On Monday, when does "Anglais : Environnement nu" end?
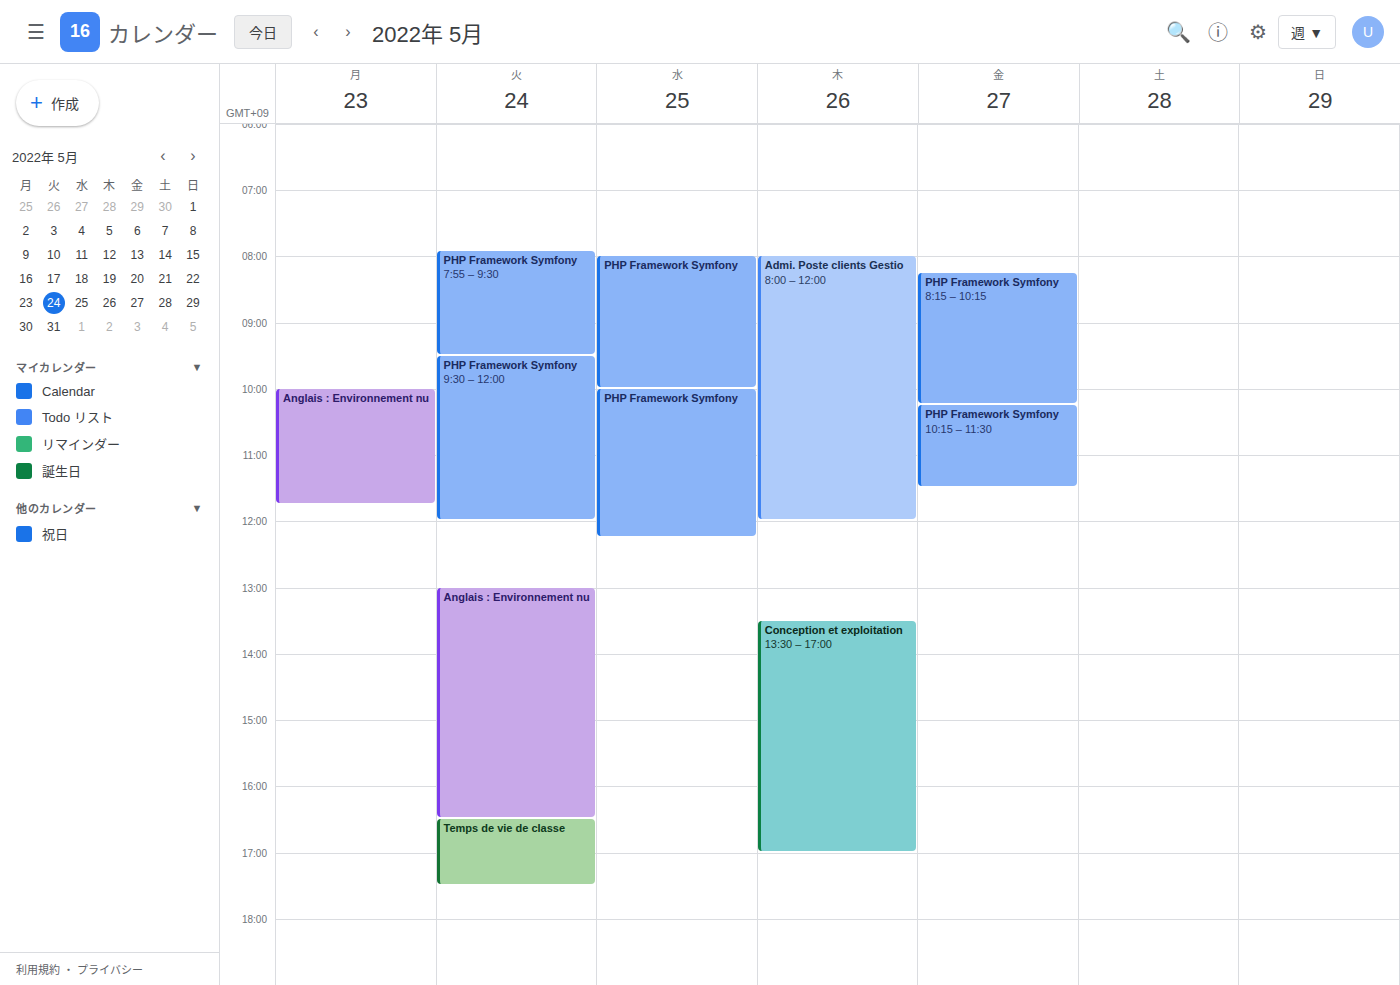
11:45 AM